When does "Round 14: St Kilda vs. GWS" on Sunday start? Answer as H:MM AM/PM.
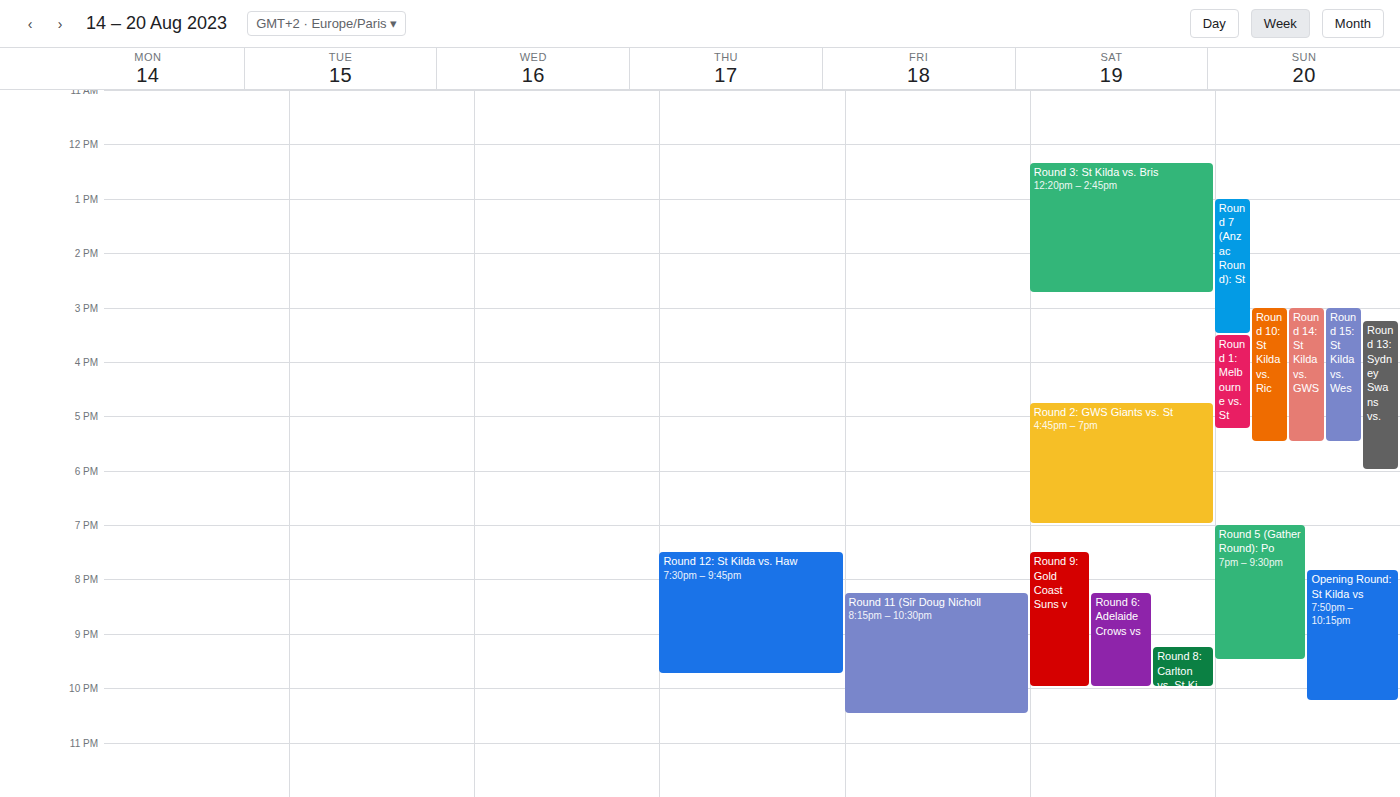
3:00 PM